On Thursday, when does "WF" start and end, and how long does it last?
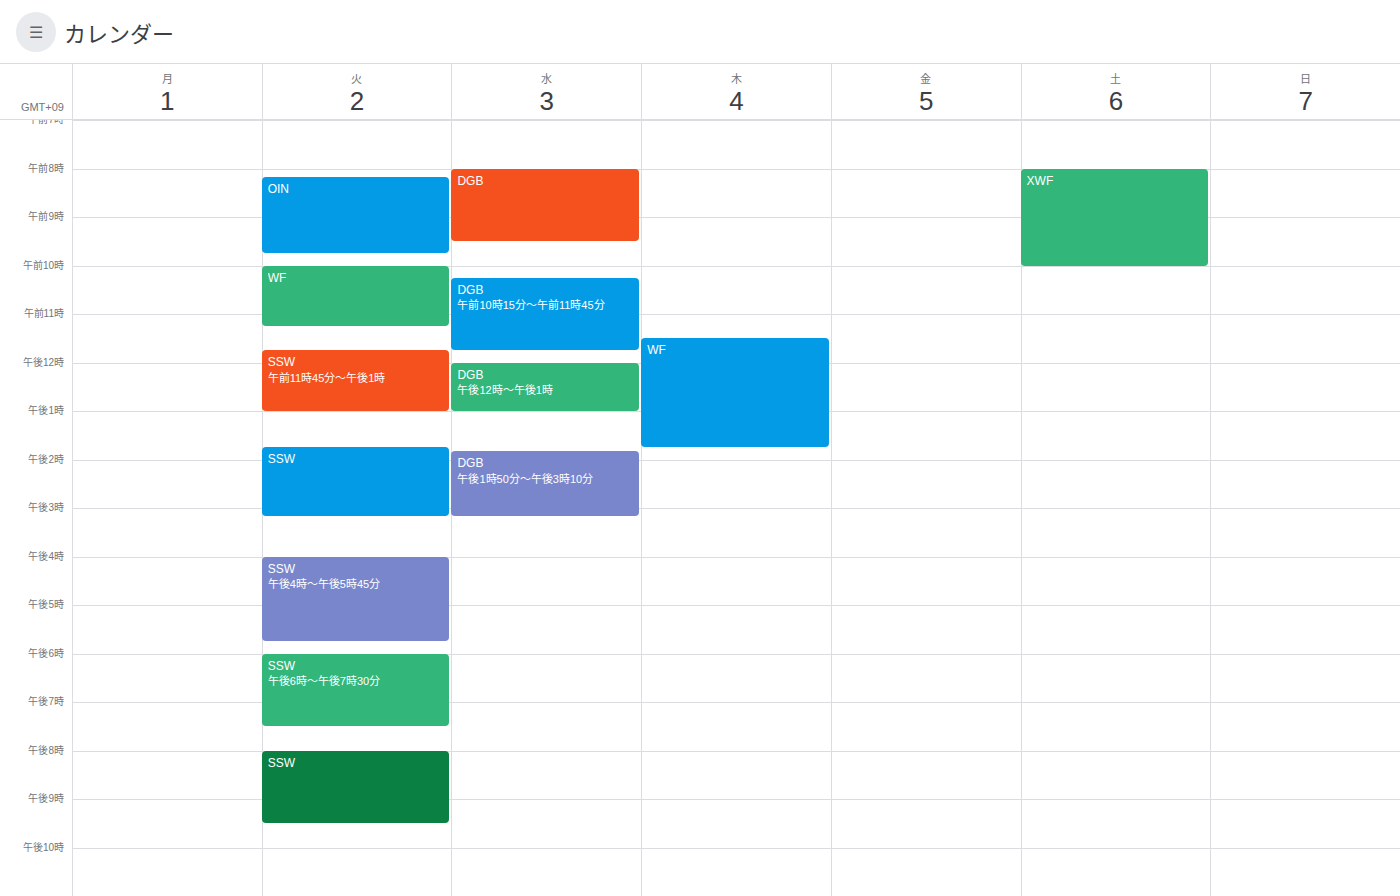
11:30 AM to 1:45 PM, 2 hours 15 minutes